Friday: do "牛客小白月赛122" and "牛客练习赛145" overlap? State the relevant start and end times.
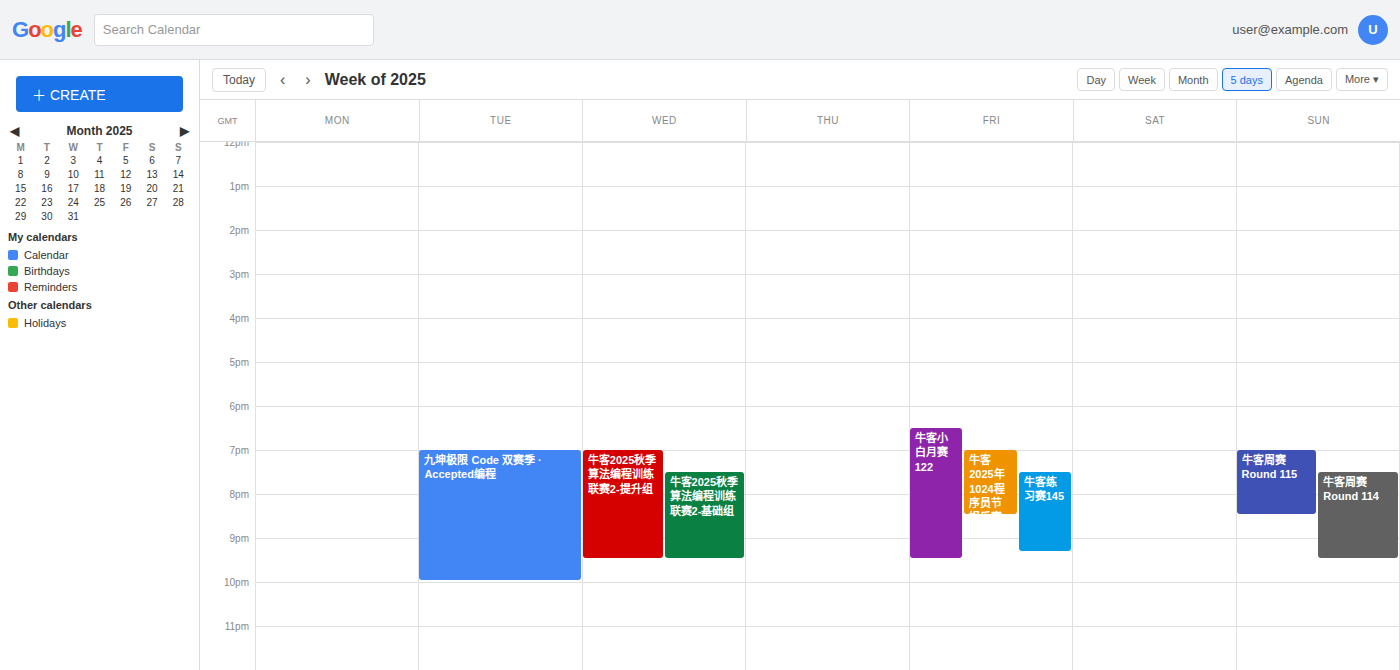
"牛客练习赛145" runs 19:30 to 21:20, inside "牛客小白月赛122" -- they overlap.